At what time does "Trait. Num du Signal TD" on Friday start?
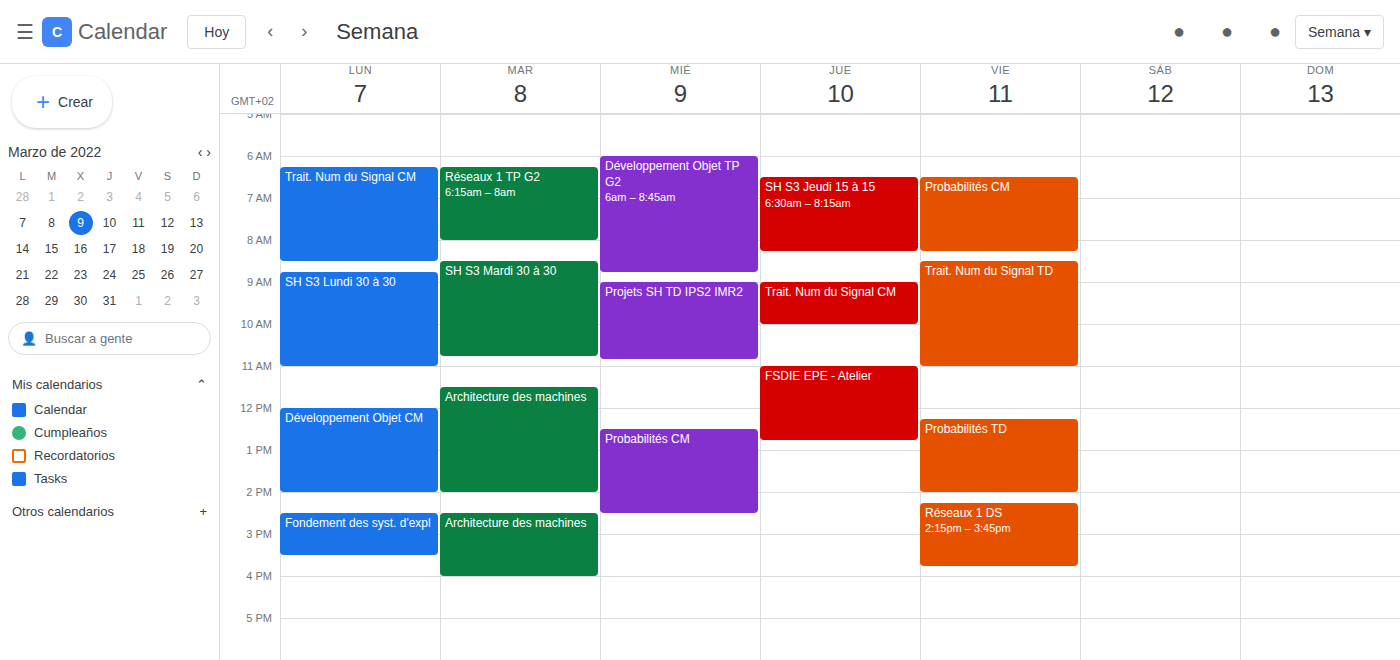
08:30